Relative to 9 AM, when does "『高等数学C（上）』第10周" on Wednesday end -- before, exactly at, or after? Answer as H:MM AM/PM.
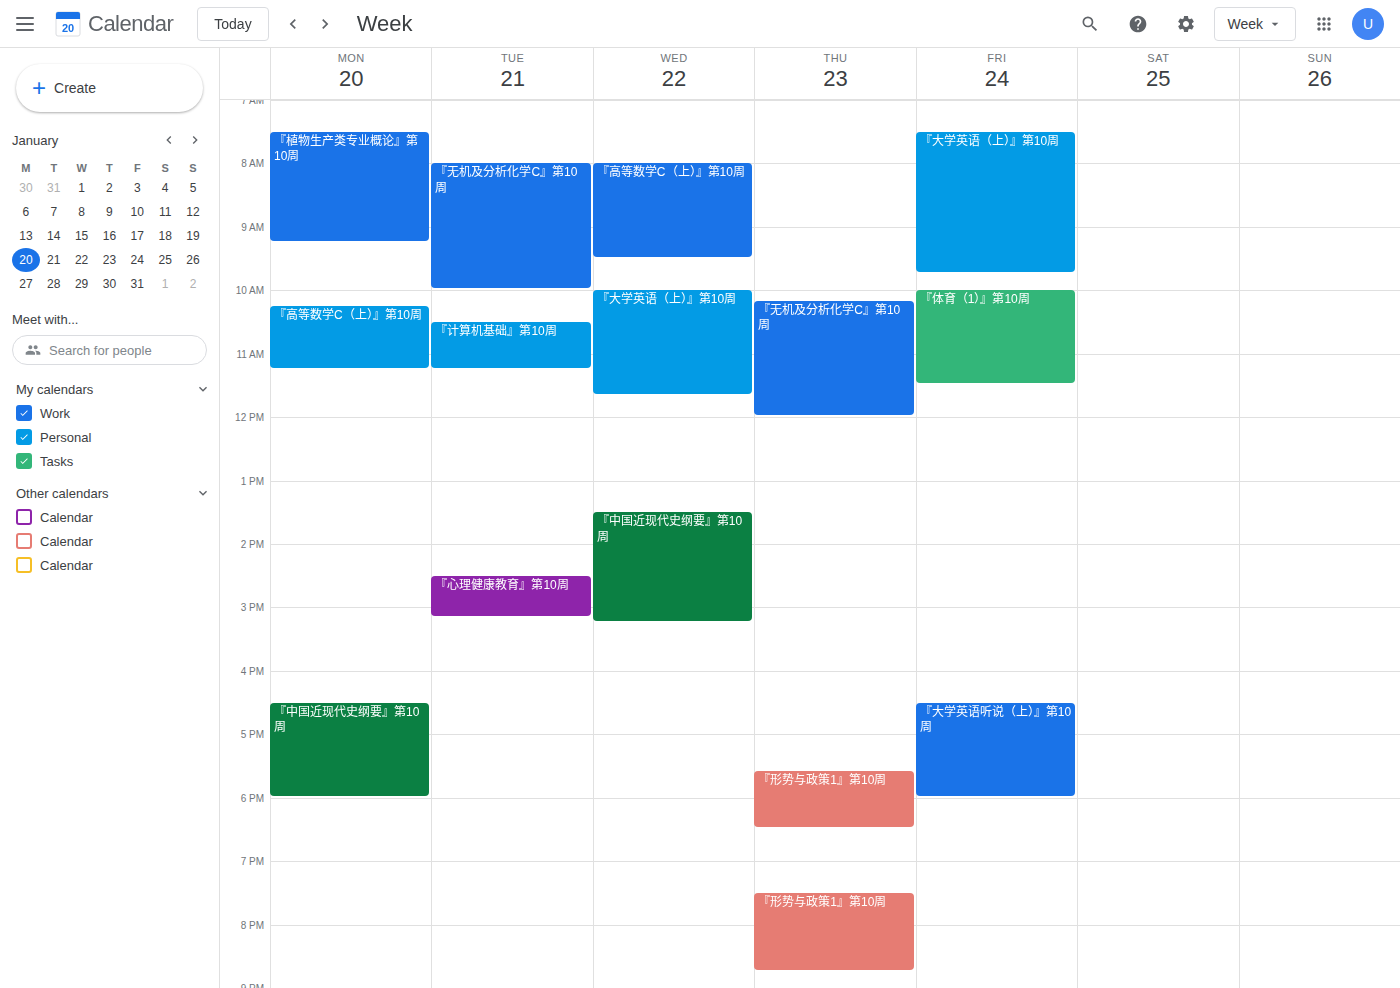
9:30 AM -- after 9 AM, 30 minutes below the 9 AM line.